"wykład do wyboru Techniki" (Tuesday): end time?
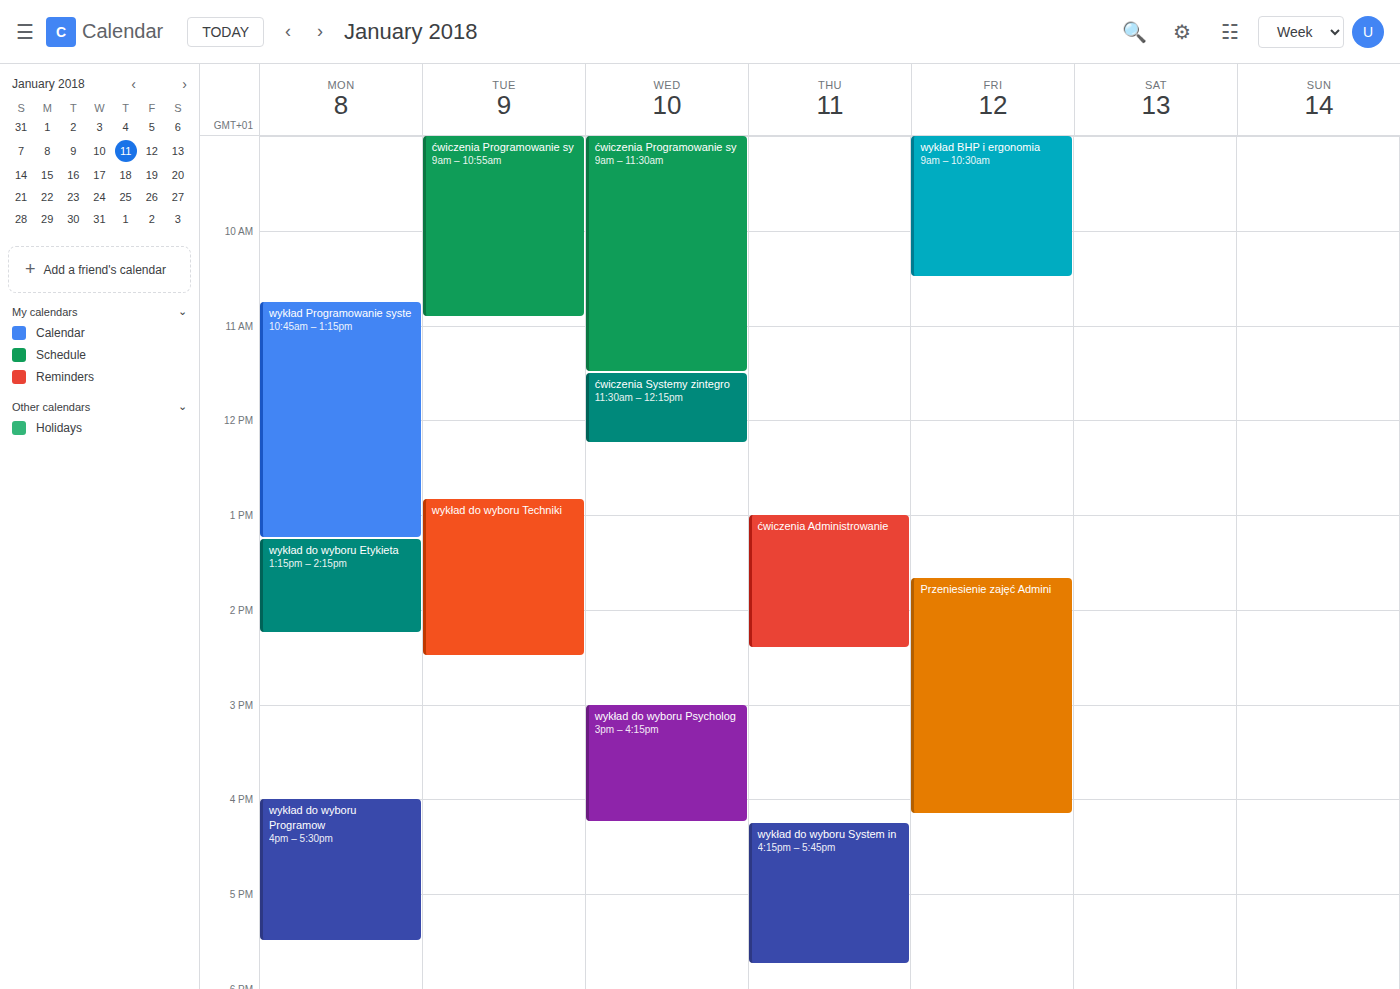
2:30 PM